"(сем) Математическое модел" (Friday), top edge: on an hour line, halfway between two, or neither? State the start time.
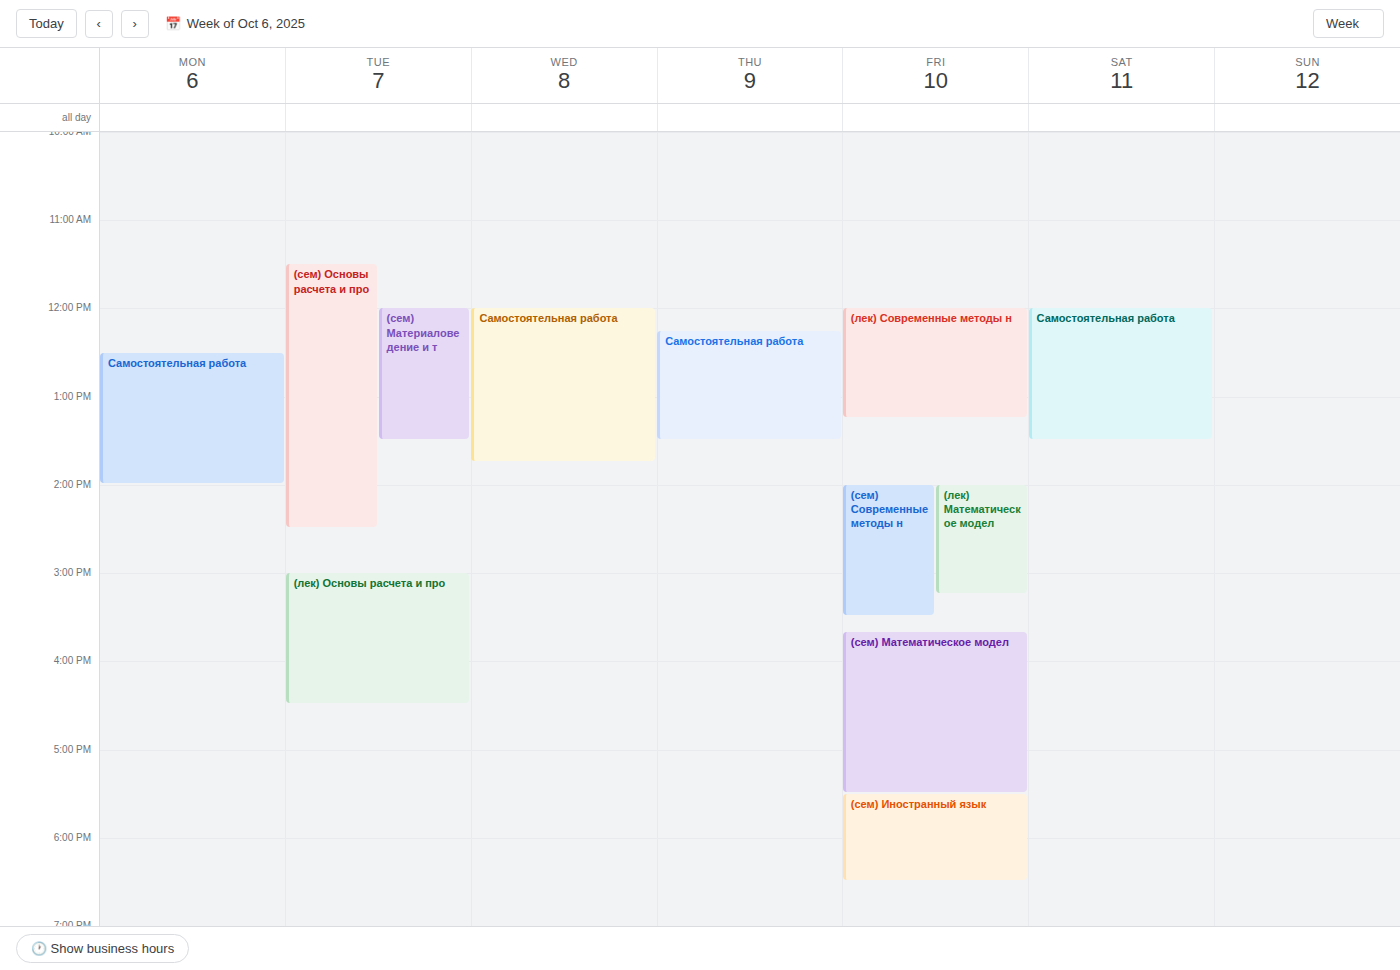
15:40 -- neither: 40 minutes below the 15:00 line and 20 minutes above the 16:00 line.